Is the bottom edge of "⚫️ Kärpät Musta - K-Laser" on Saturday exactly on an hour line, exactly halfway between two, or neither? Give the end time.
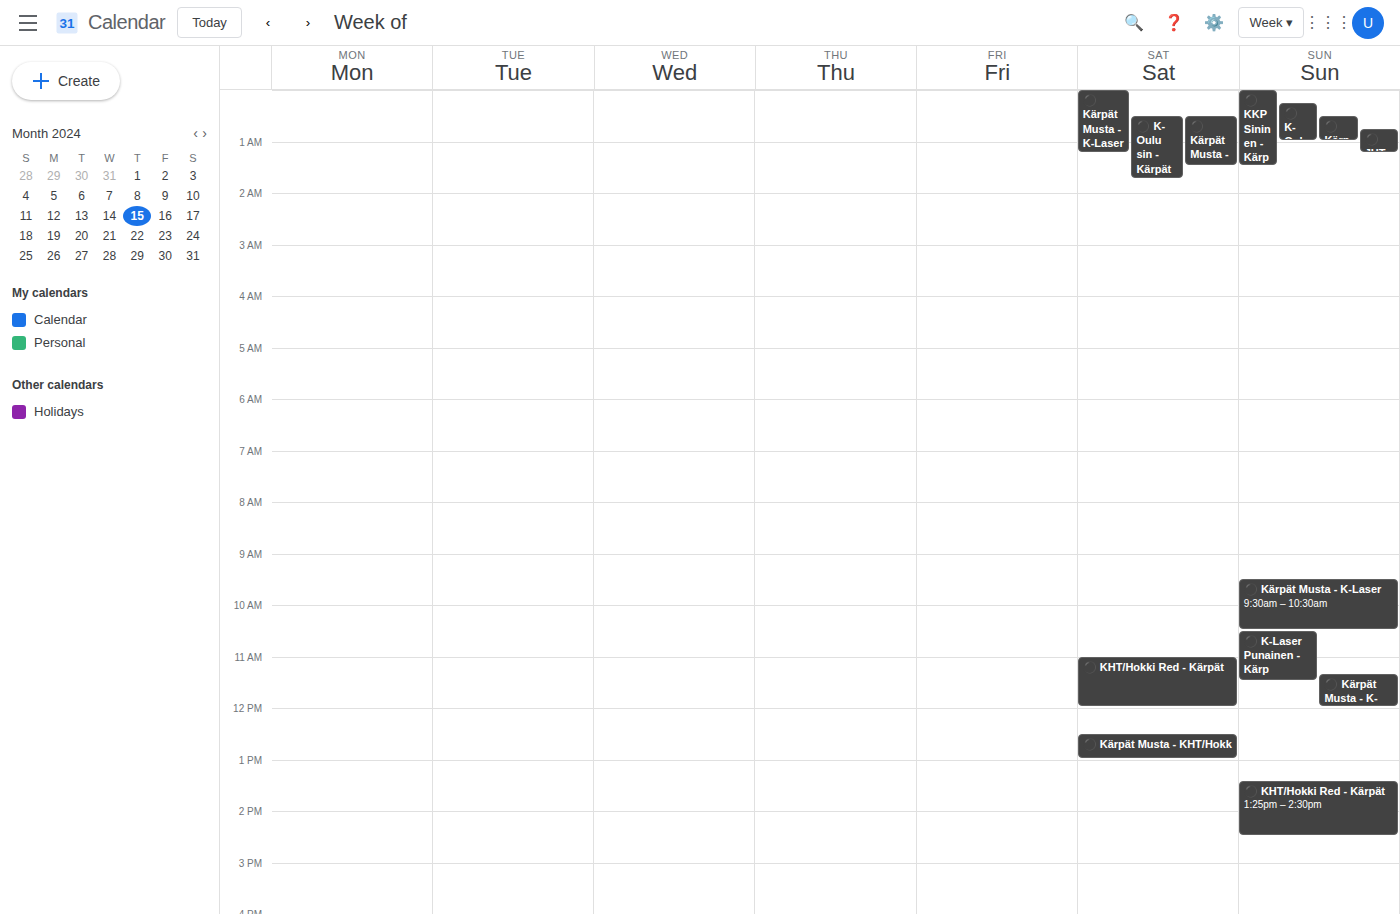
1:15 AM -- neither: a quarter of the way from the 1 AM line to the 2 AM line.